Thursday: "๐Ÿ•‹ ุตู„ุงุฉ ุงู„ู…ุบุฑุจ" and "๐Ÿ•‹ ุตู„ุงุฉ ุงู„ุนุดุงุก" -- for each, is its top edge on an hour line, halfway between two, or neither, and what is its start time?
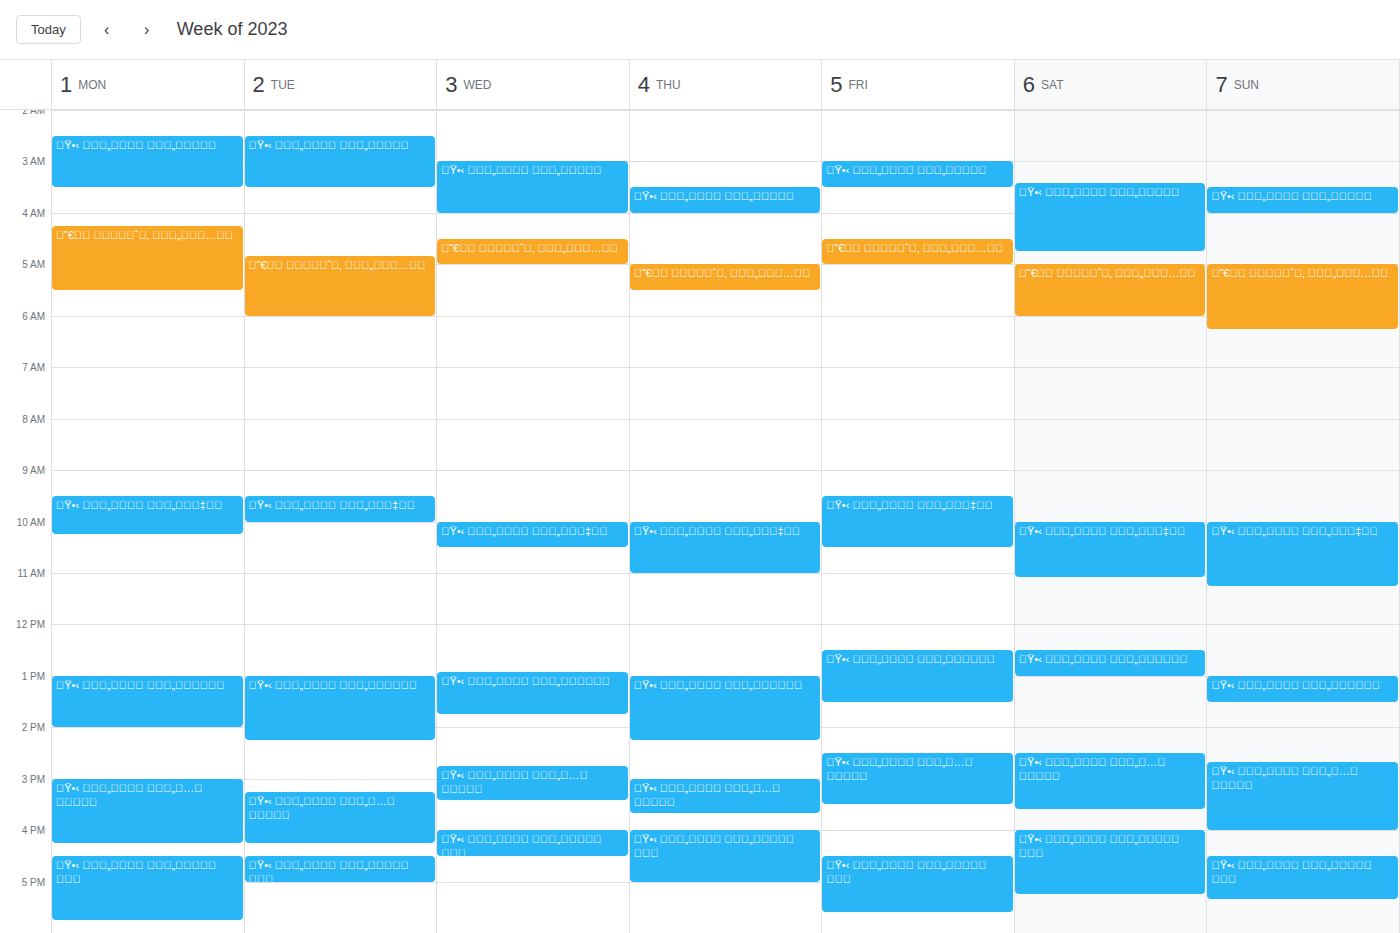
"๐Ÿ•‹ ุตู„ุงุฉ ุงู„ู…ุบุฑุจ": 3:00 PM, exactly on the 3 PM line. "๐Ÿ•‹ ุตู„ุงุฉ ุงู„ุนุดุงุก": 4:00 PM, exactly on the 4 PM line.